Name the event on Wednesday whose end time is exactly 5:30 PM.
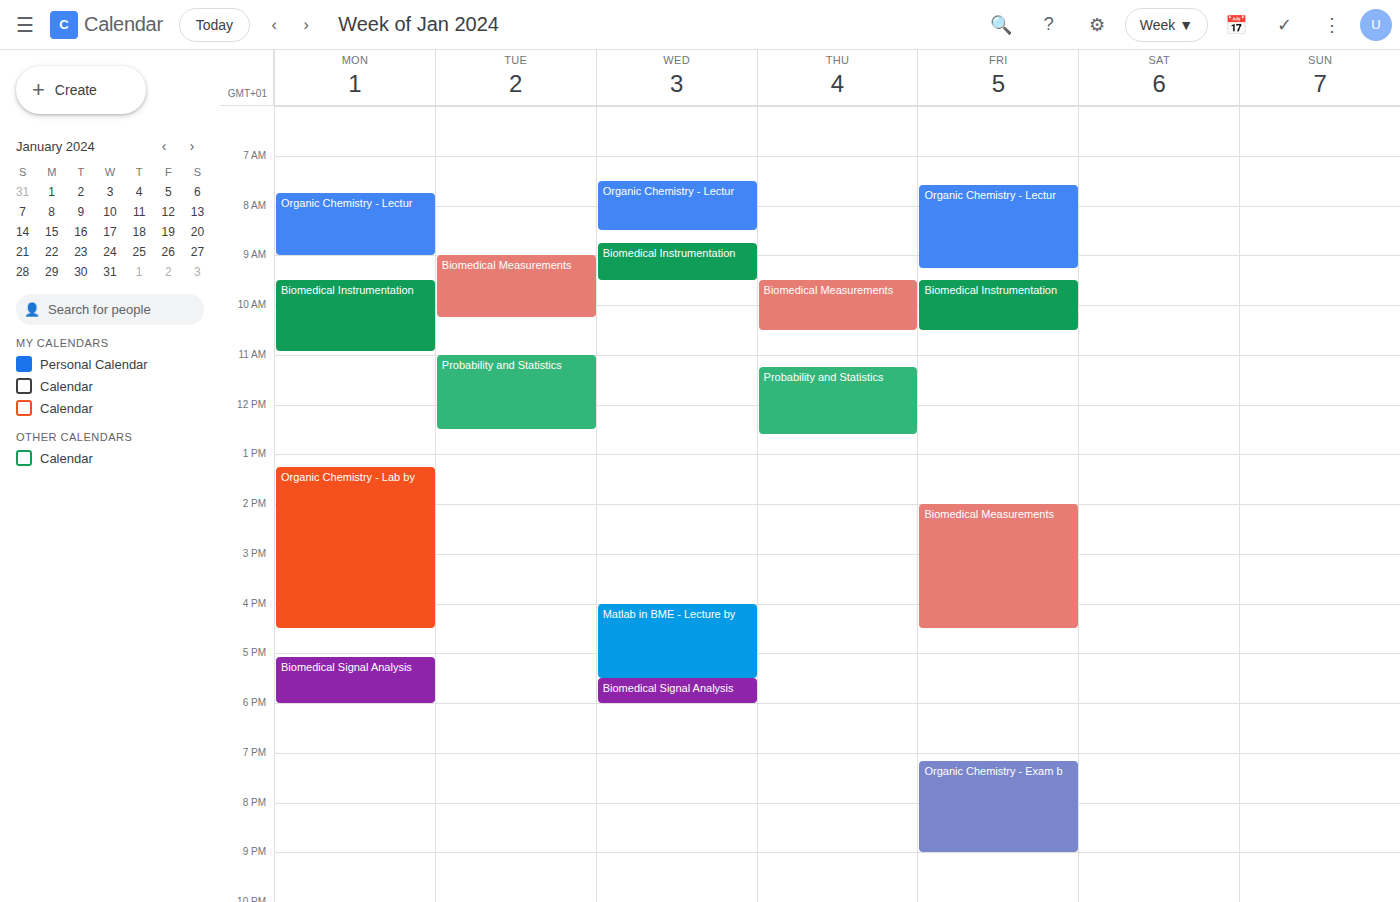
"Matlab in BME - Lecture by"